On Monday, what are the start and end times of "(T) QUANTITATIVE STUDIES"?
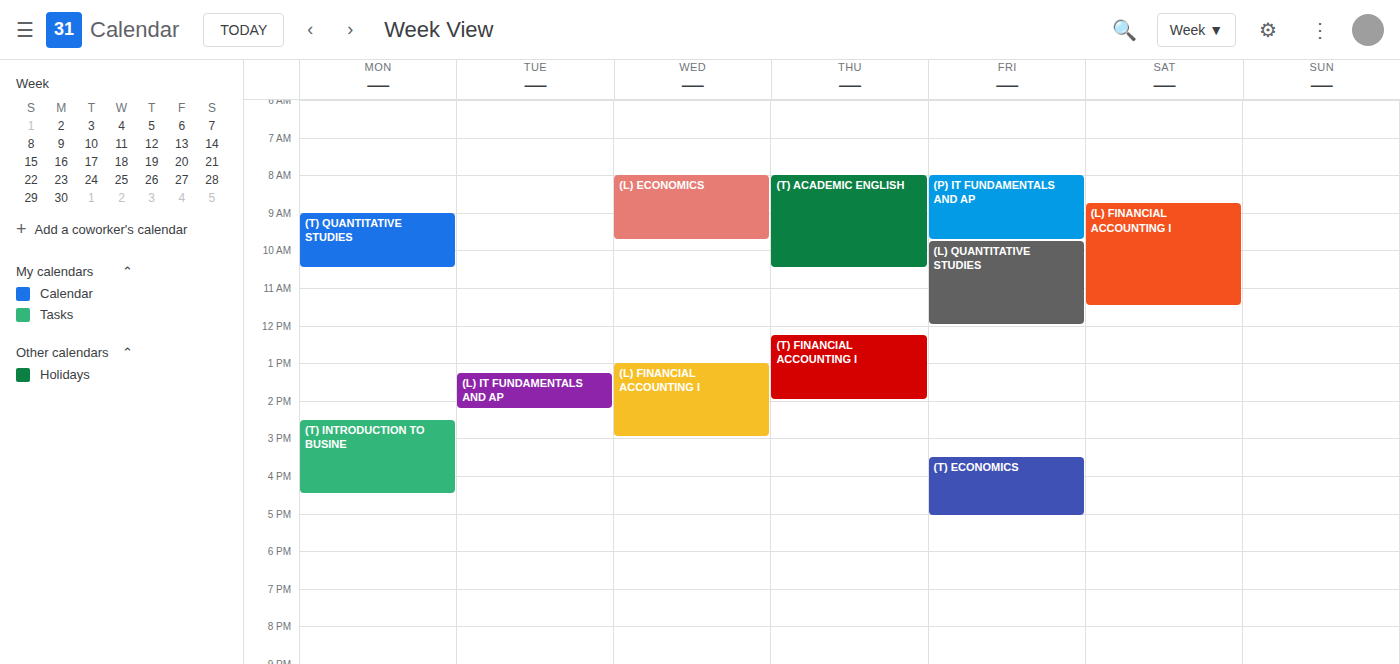
9:00 AM to 10:30 AM